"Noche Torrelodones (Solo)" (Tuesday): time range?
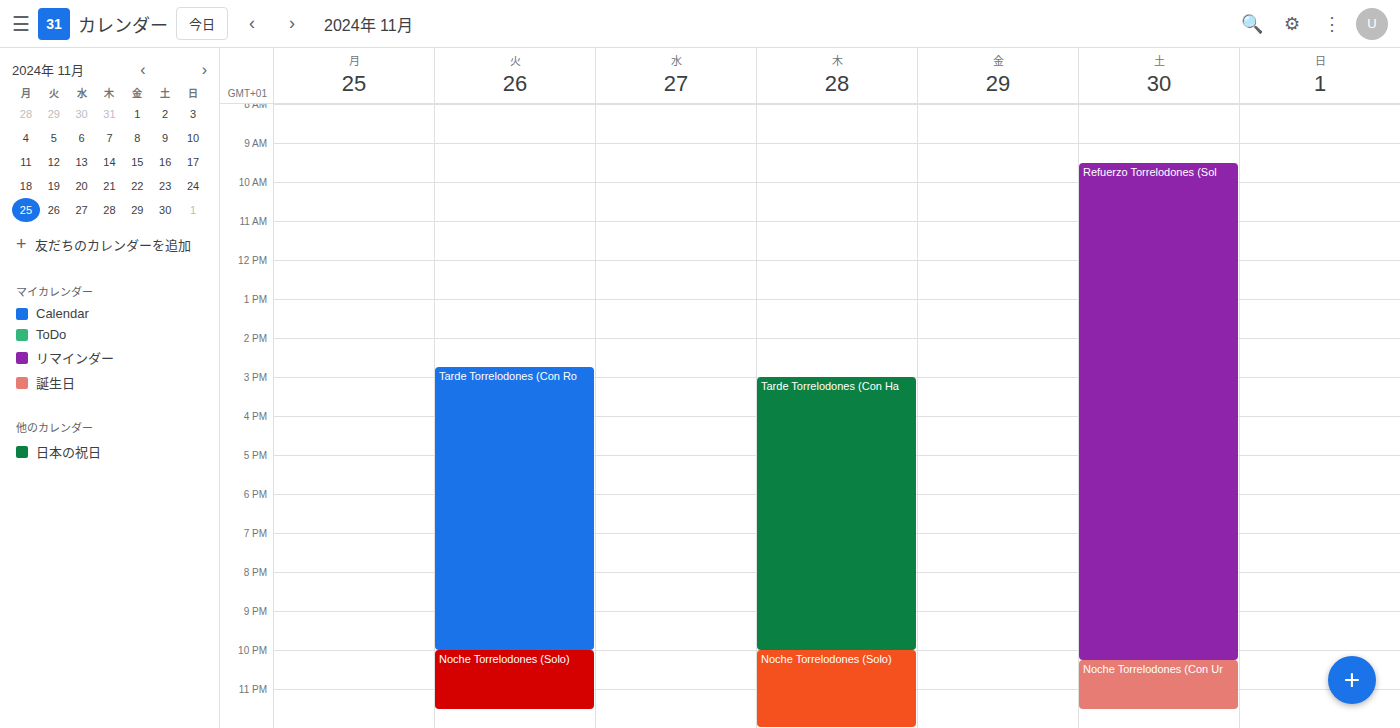
22:00 to 23:30